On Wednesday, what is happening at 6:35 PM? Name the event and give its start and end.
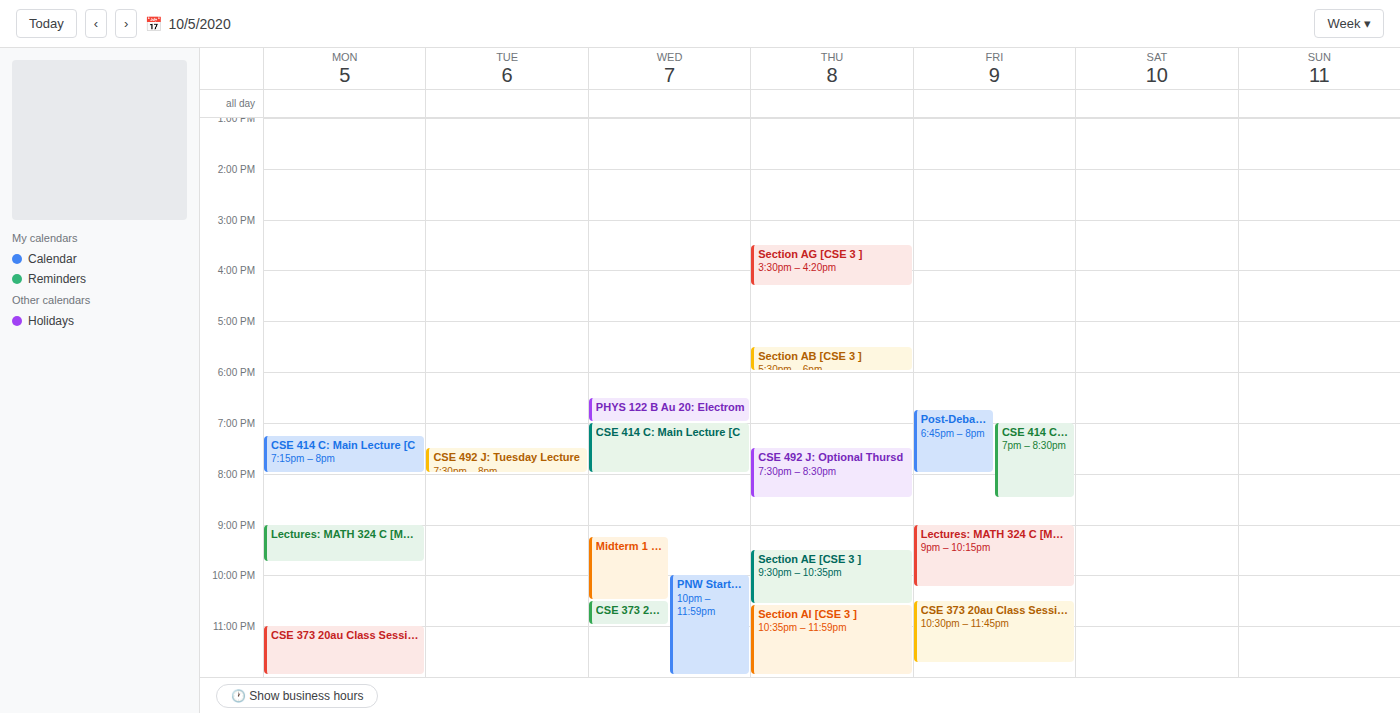
"PHYS 122 B Au 20: Electrom", 6:30 PM to 7:00 PM